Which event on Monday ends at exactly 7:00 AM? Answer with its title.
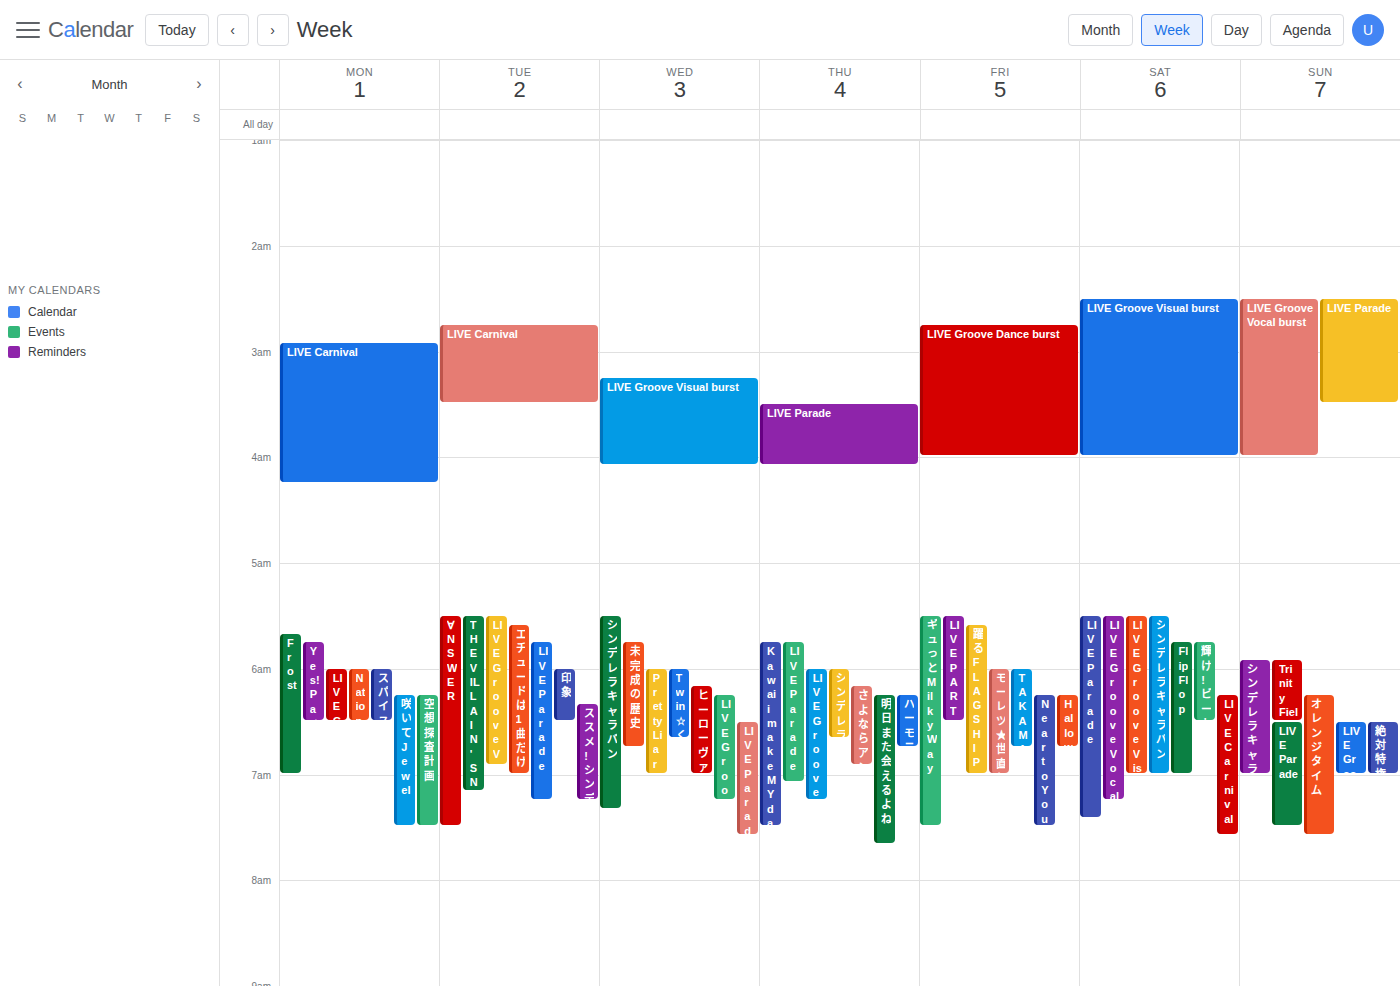
"Frost"